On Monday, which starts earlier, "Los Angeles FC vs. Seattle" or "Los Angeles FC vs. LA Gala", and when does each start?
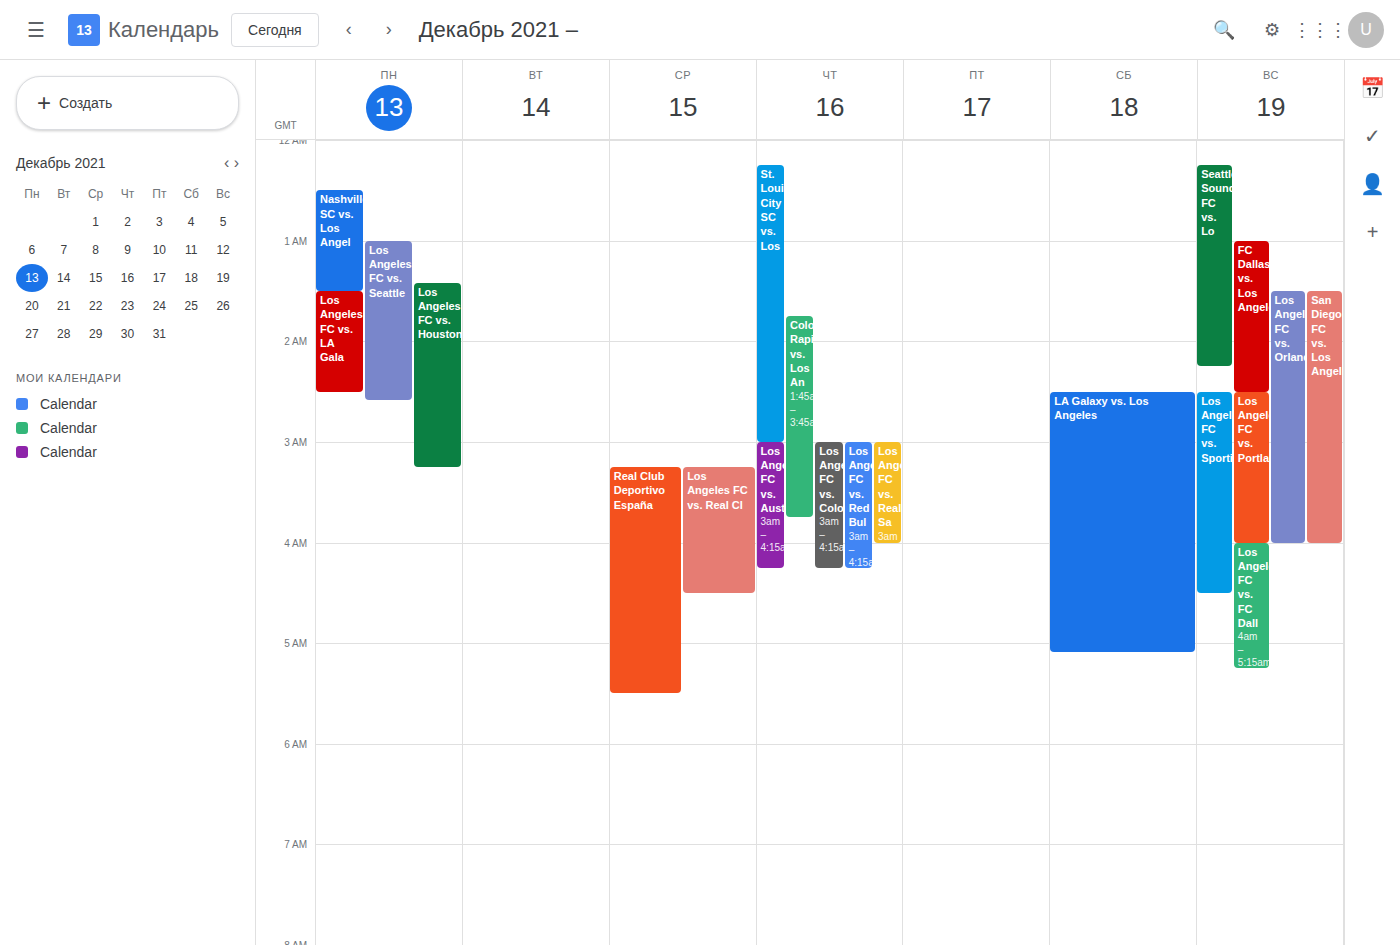
"Los Angeles FC vs. Seattle" 01:00; "Los Angeles FC vs. LA Gala" 01:30.